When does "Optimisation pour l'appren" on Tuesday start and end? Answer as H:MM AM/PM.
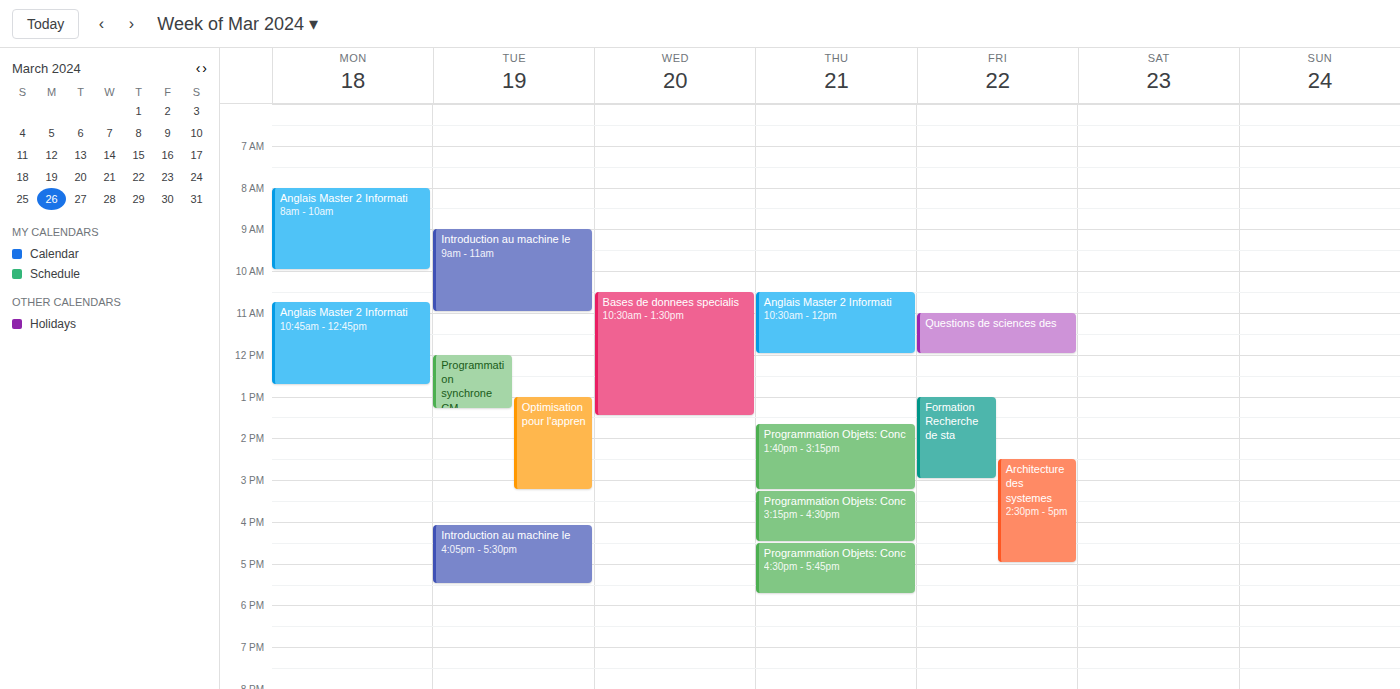
1:00 PM to 3:15 PM